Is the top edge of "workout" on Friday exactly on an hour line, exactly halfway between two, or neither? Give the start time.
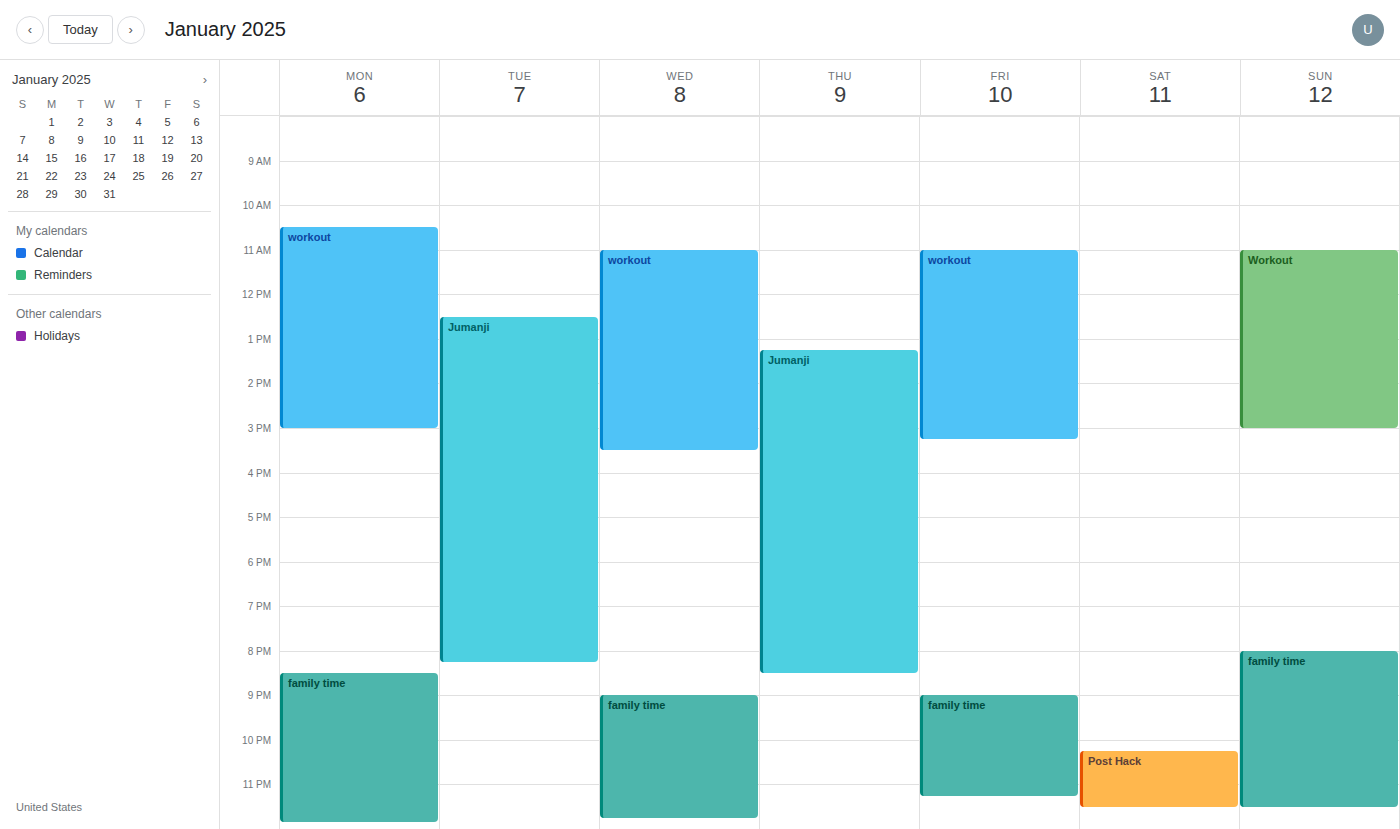
11:00 AM -- exactly on the 11 AM line.